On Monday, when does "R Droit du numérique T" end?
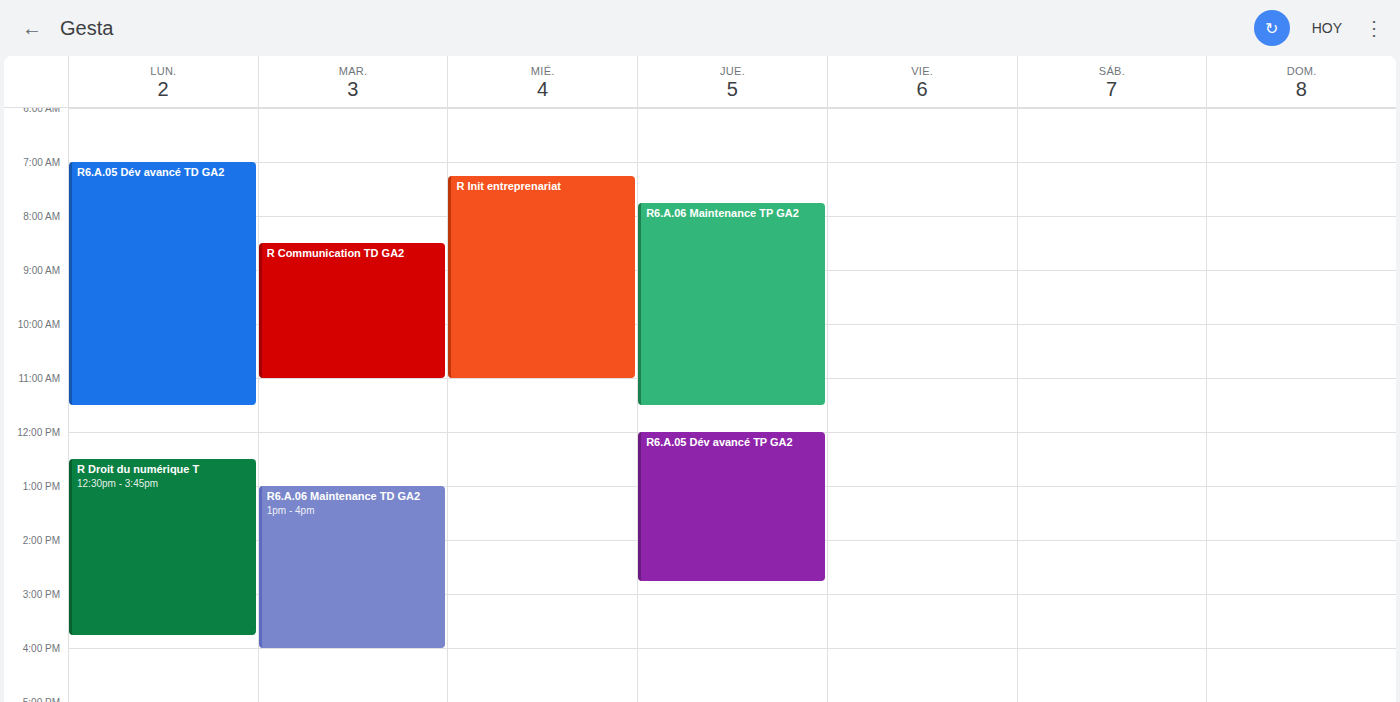
3:45 PM